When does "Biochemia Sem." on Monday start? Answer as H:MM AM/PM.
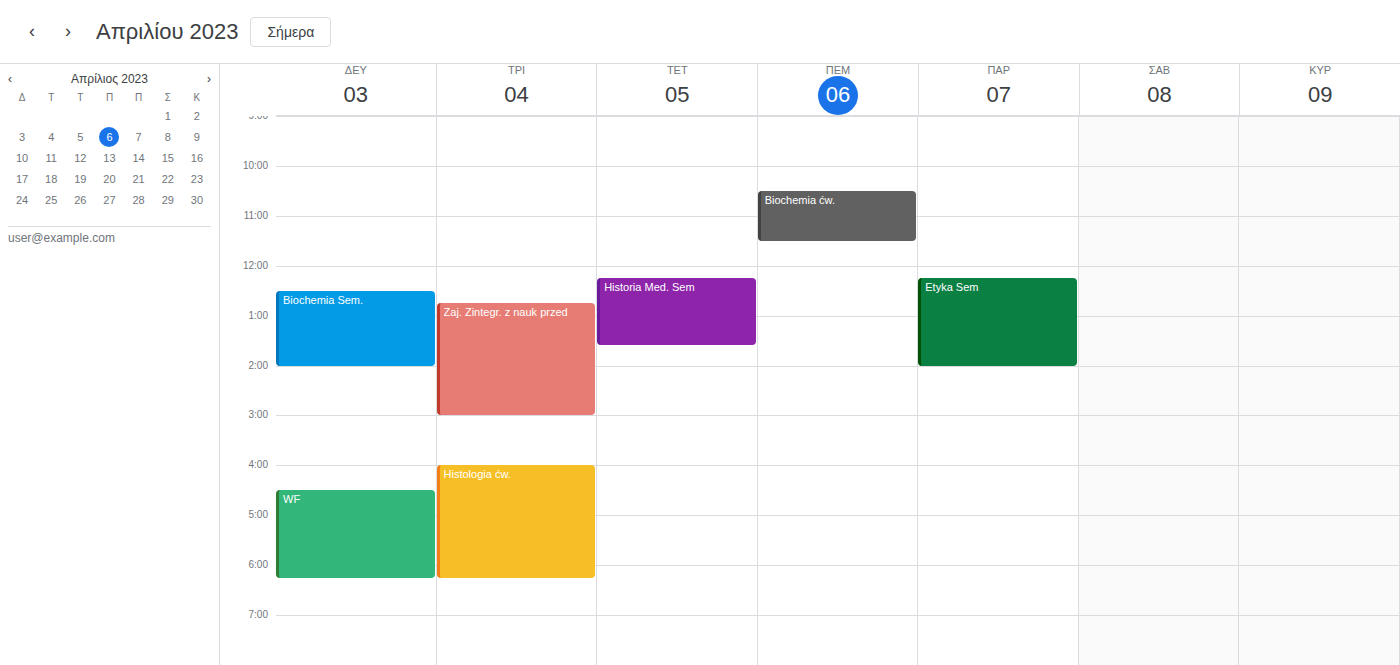
12:30 PM